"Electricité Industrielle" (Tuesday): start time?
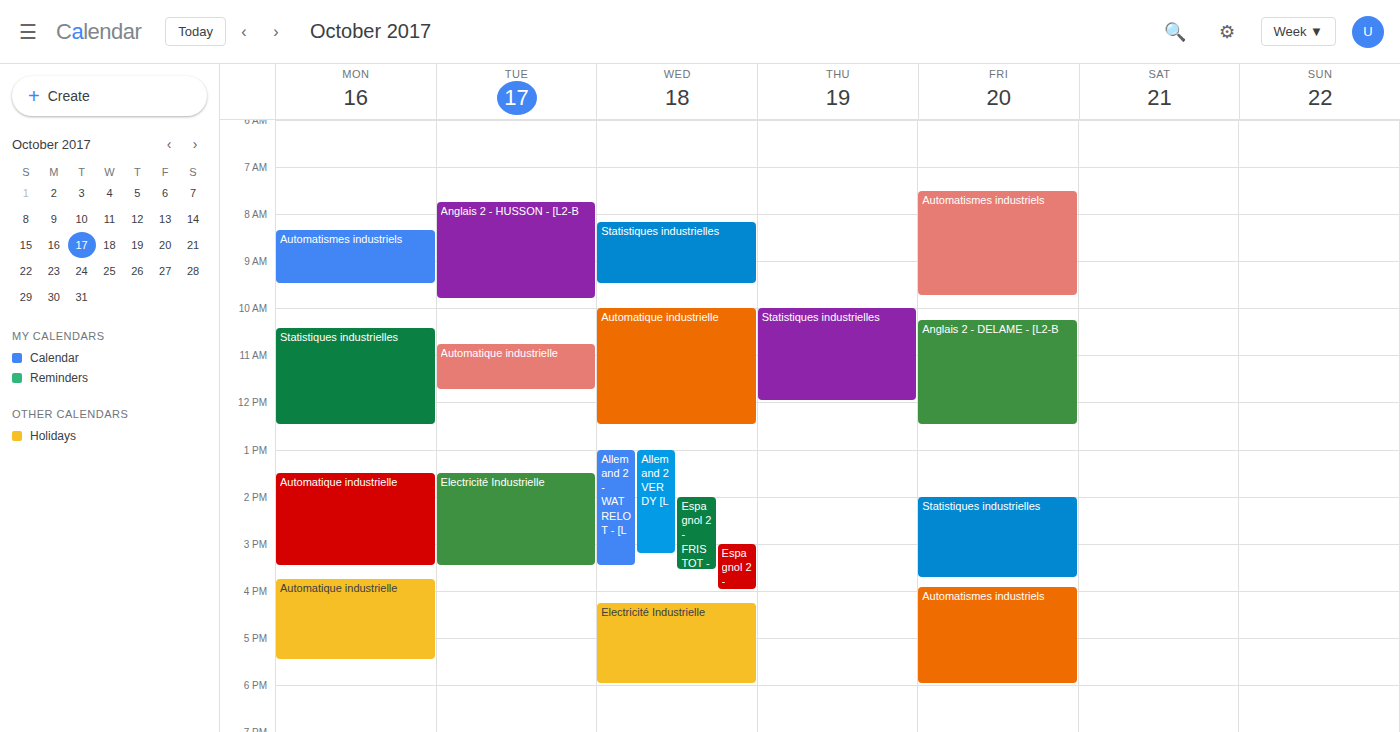
1:30 PM